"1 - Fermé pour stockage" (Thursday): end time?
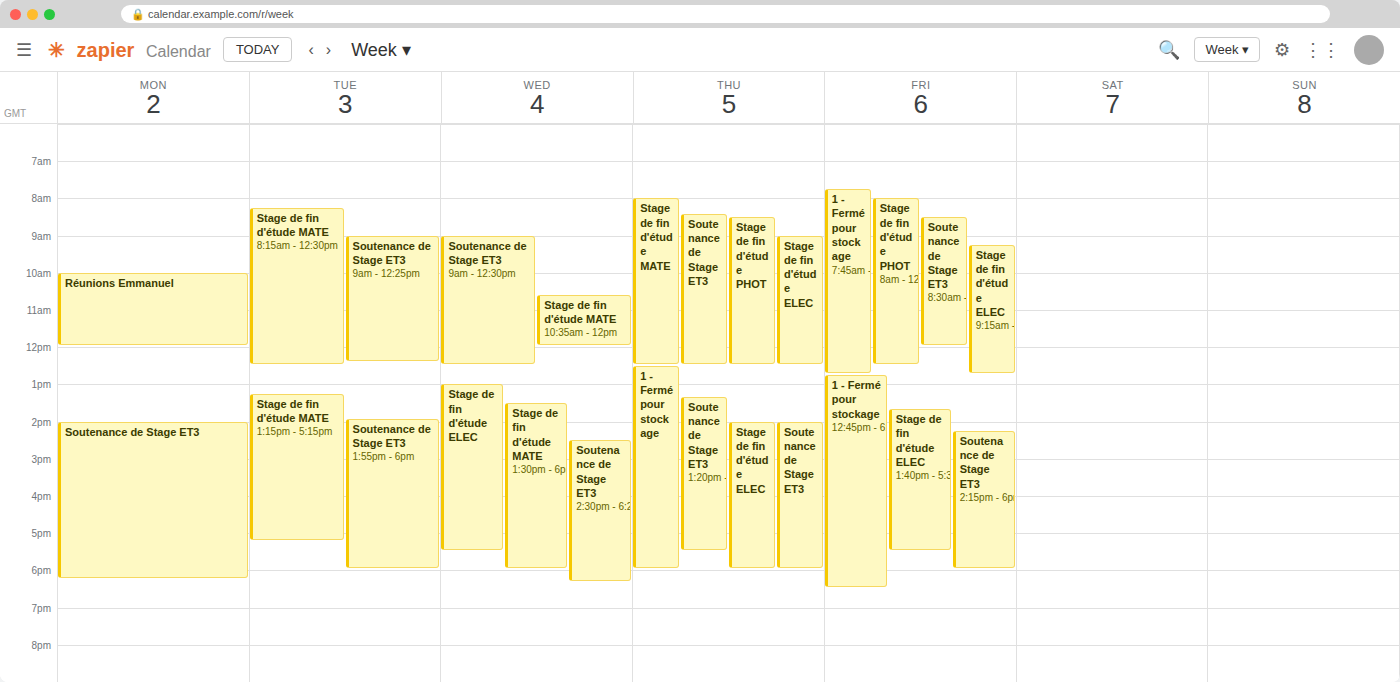
6:00 PM